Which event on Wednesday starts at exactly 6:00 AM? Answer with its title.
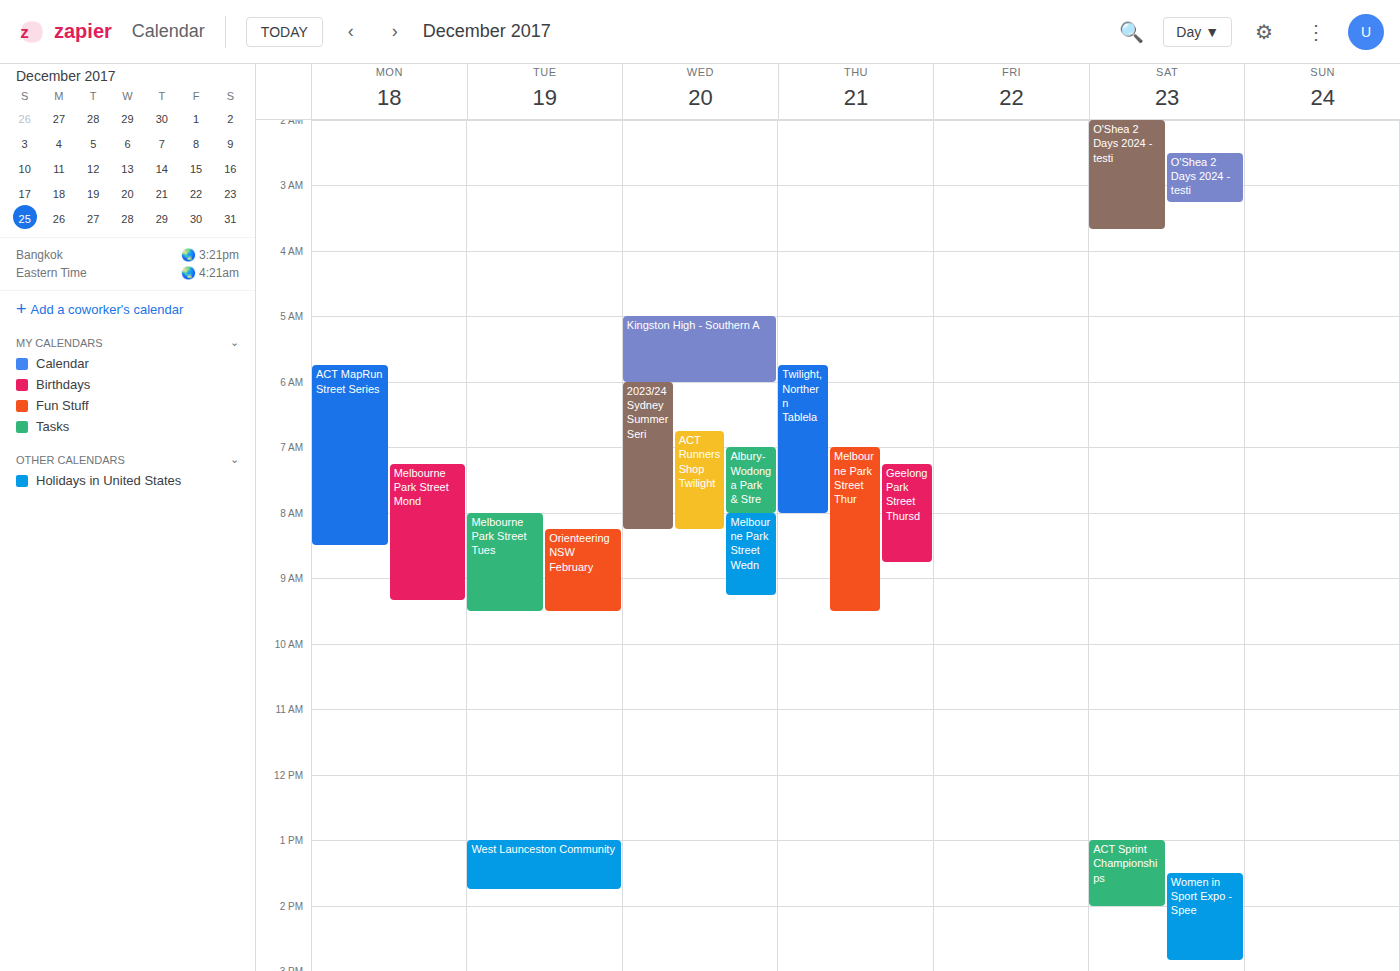
"2023/24 Sydney Summer Seri"